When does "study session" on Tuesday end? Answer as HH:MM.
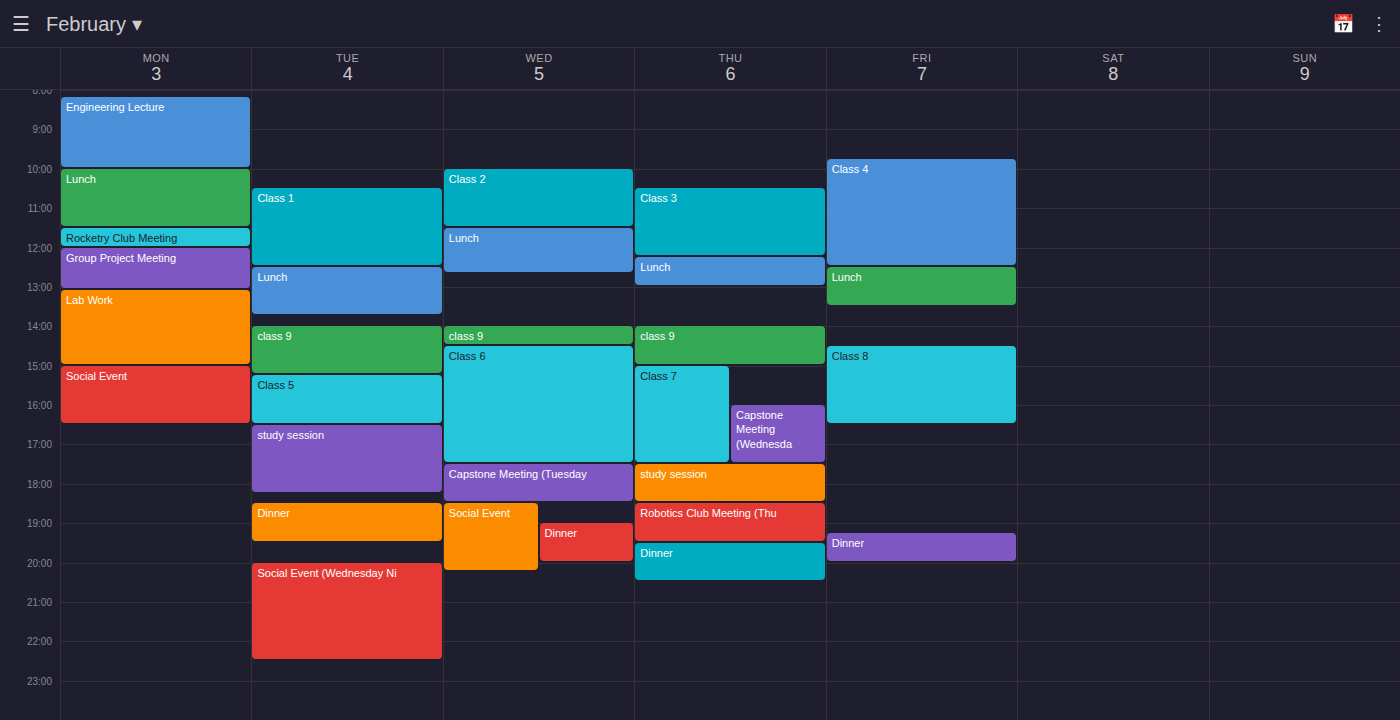
18:15